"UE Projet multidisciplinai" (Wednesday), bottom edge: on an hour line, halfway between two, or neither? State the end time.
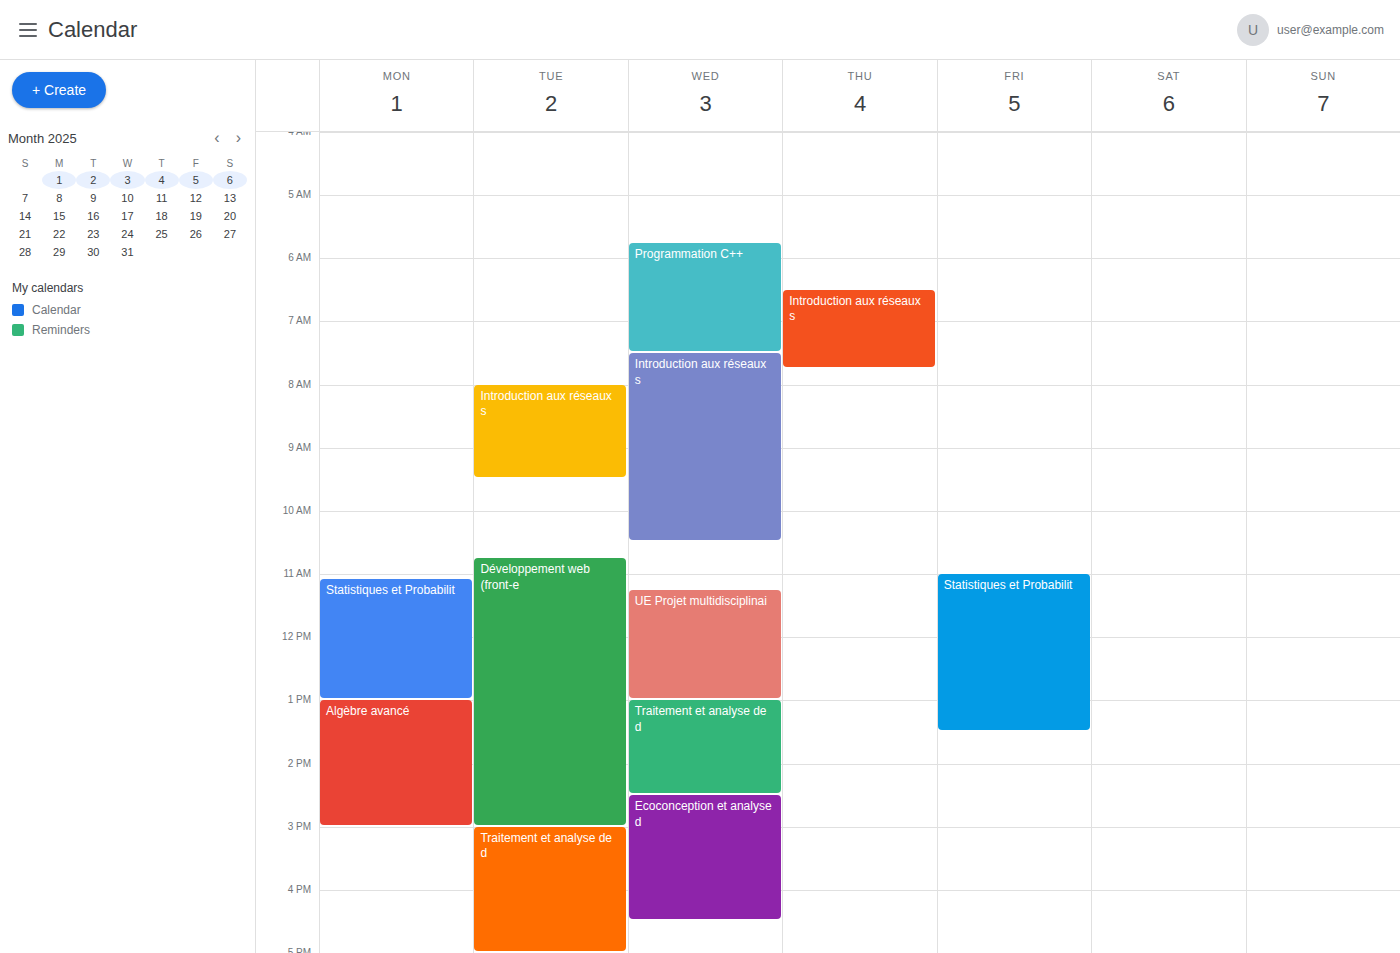
1:00 PM -- exactly on the 1 PM line.